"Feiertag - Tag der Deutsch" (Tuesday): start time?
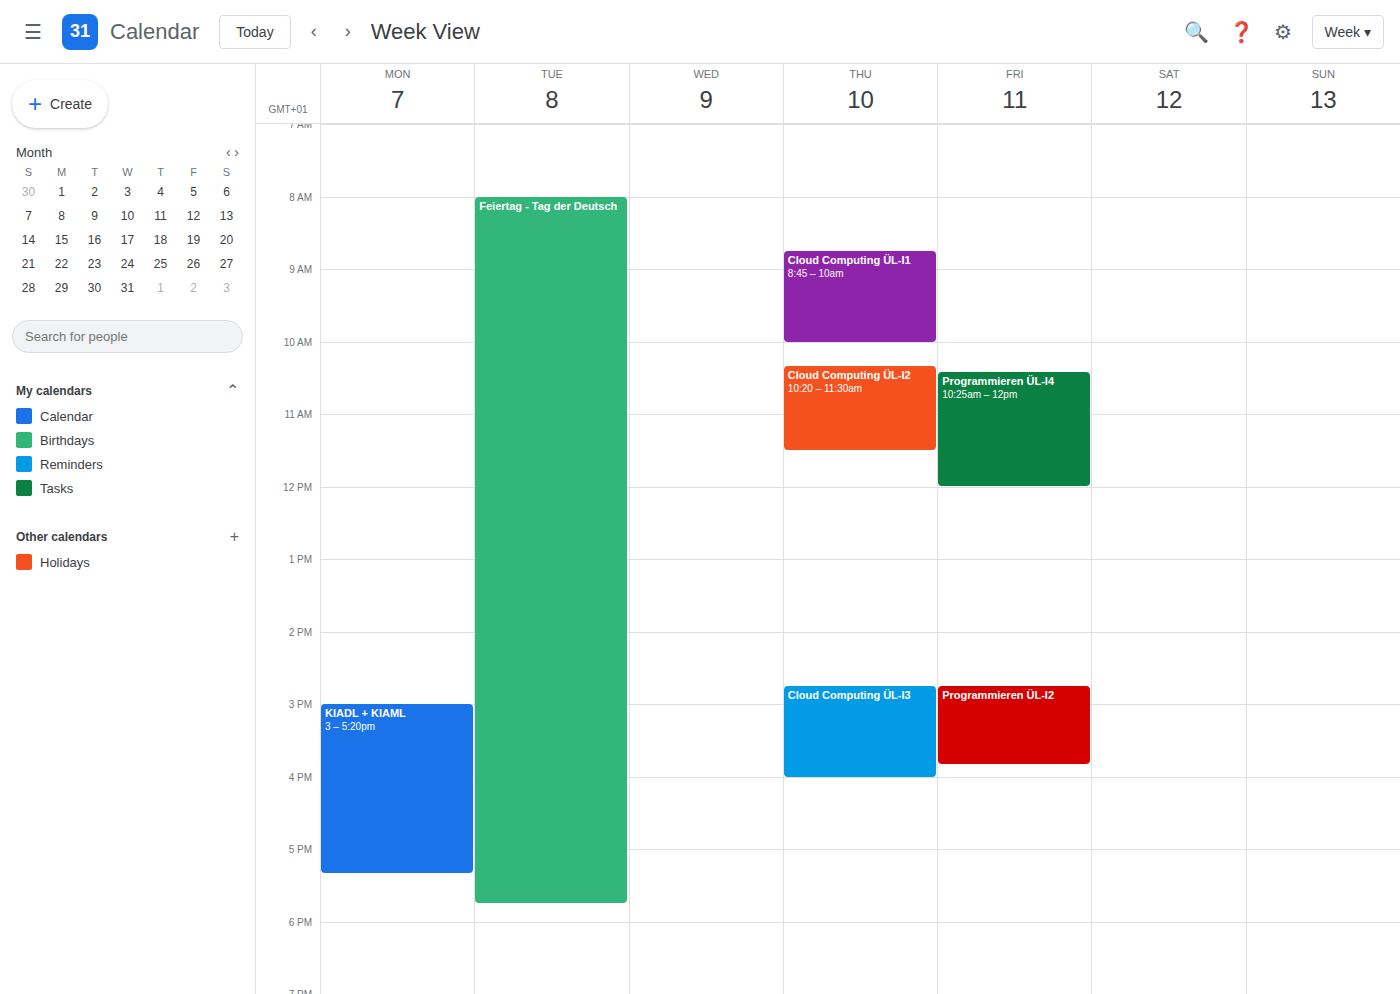
8:00 AM